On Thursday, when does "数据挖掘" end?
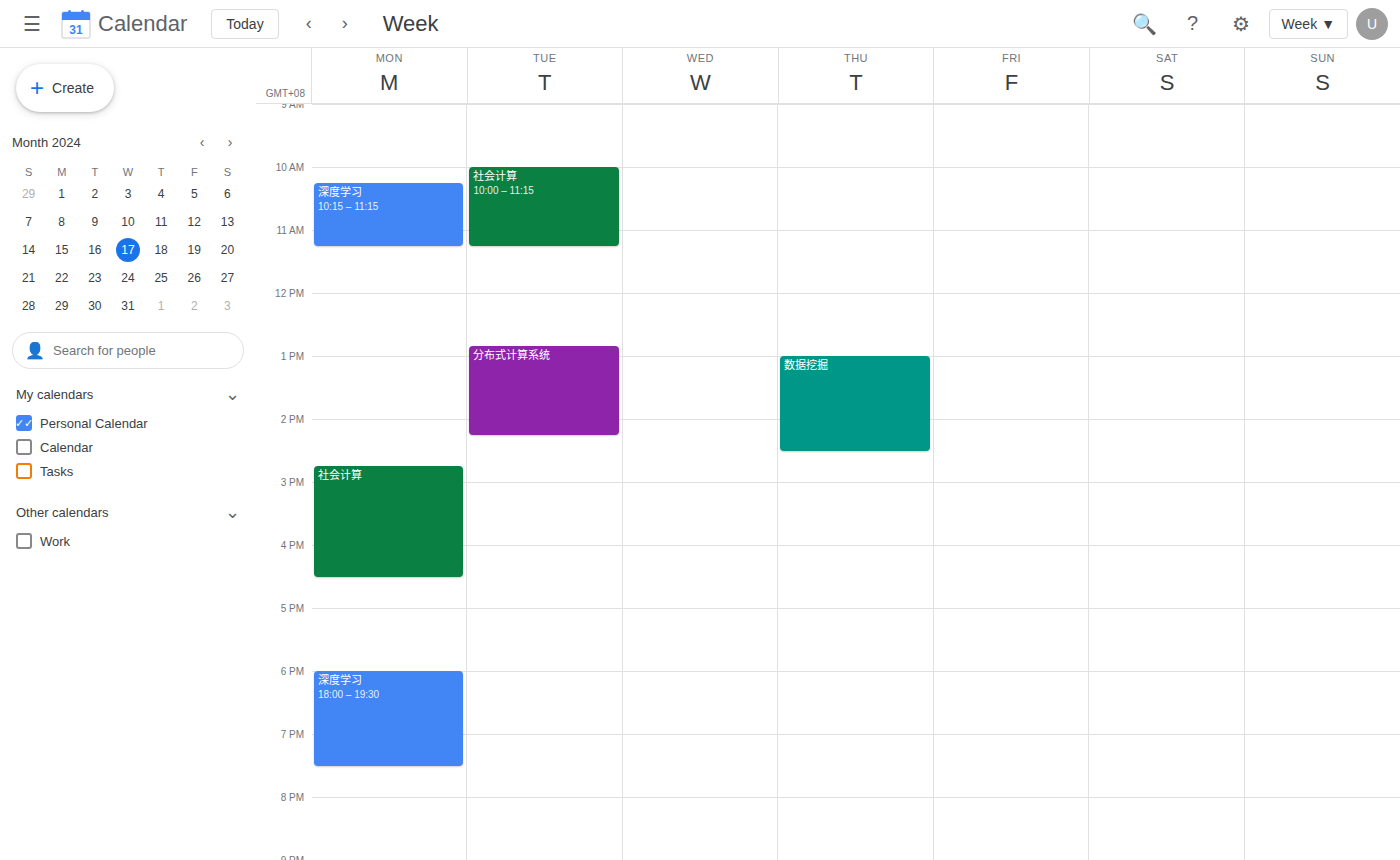
2:30 PM